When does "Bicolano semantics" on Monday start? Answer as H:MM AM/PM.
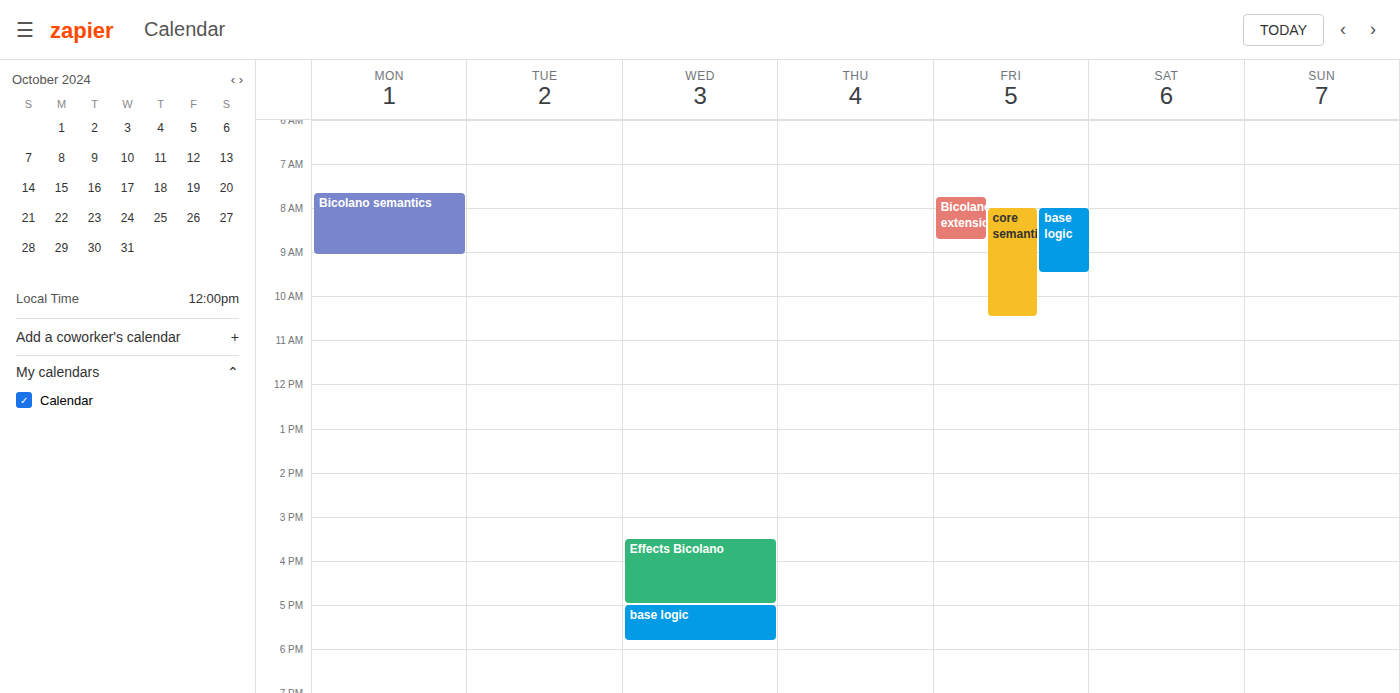
7:40 AM